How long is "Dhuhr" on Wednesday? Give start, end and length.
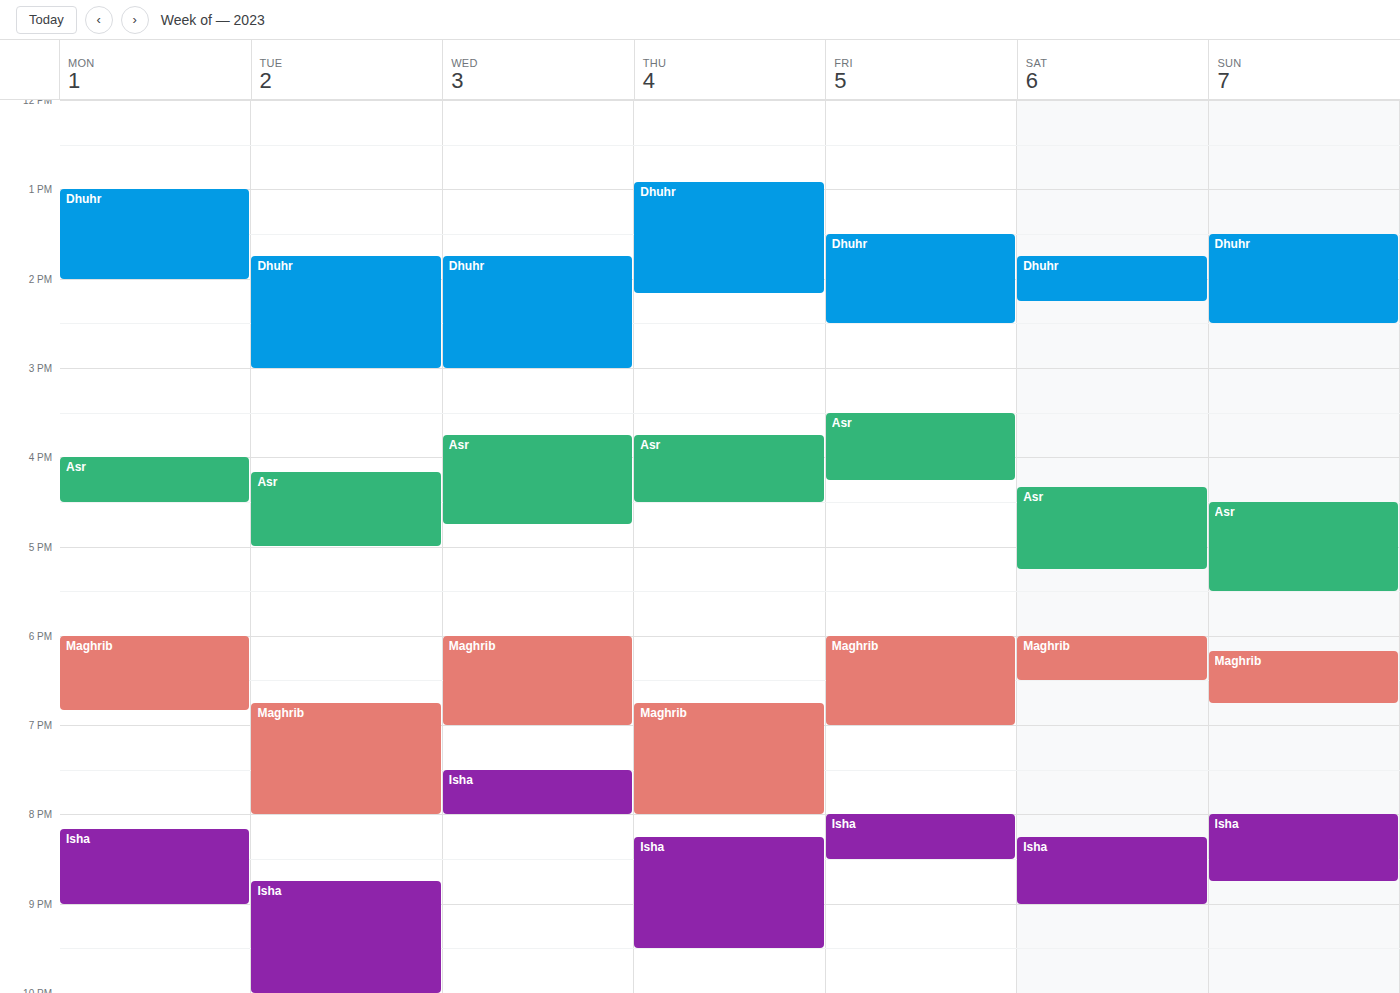
1:45 PM to 3:00 PM, 1 hour 15 minutes